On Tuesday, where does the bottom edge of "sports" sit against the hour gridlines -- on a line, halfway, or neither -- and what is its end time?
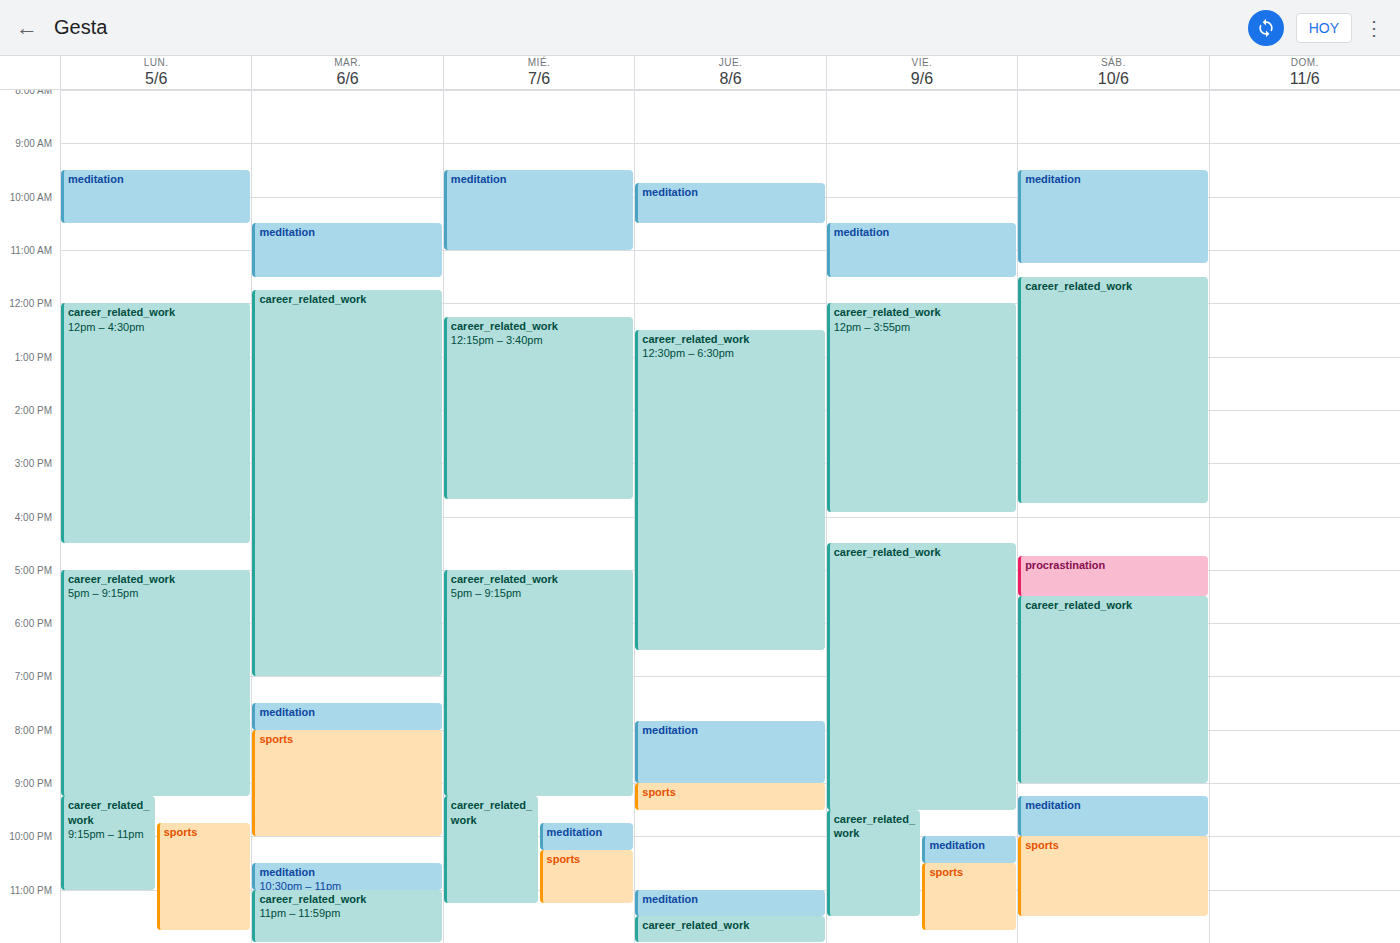
10:00 PM -- exactly on the 10 PM line.